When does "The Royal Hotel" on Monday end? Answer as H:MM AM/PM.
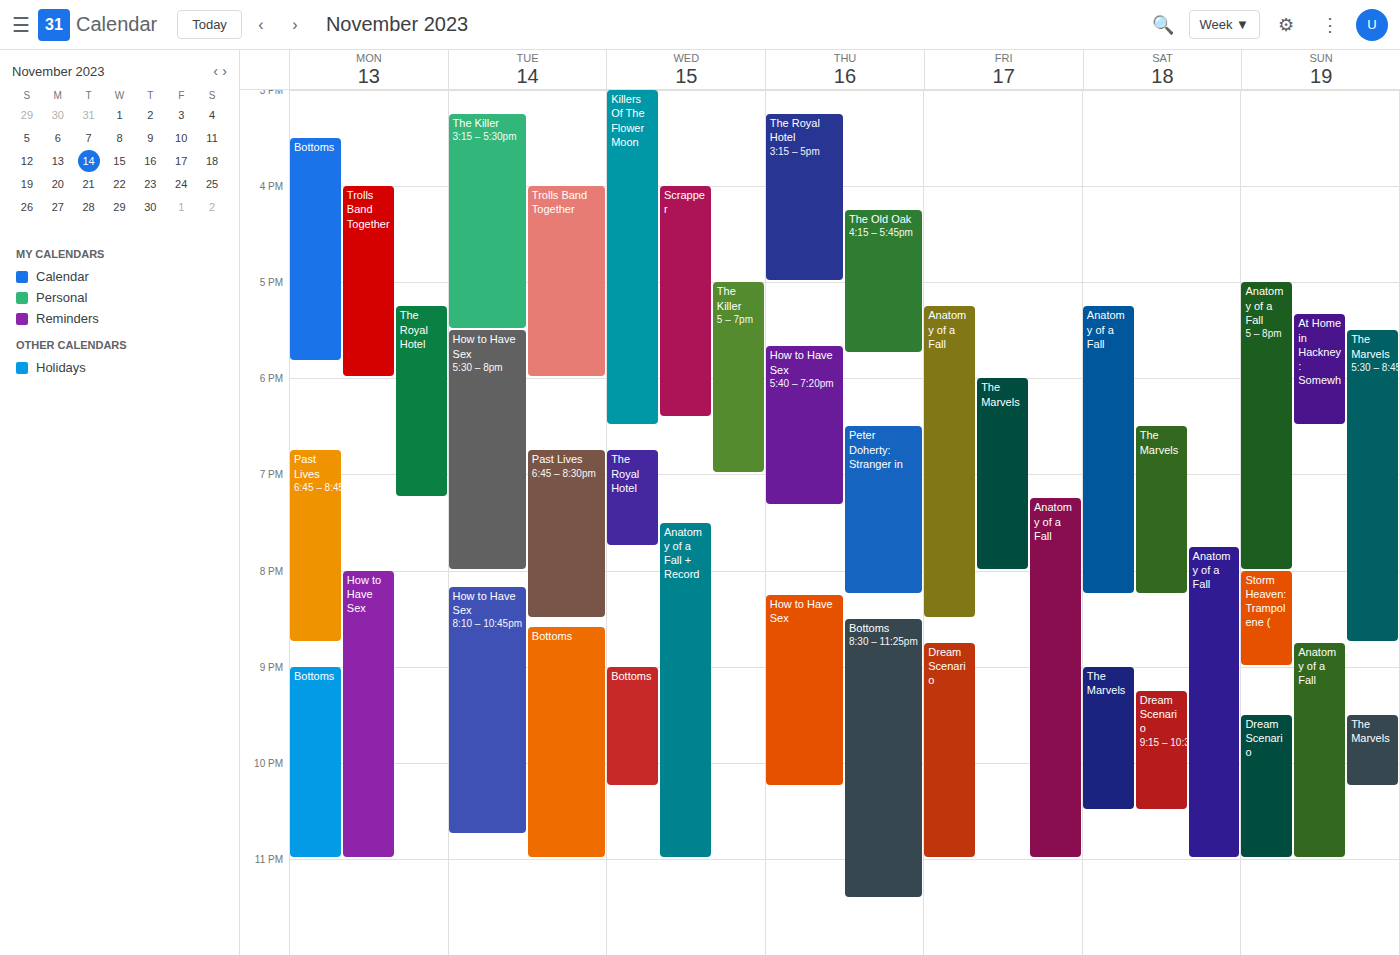
7:15 PM